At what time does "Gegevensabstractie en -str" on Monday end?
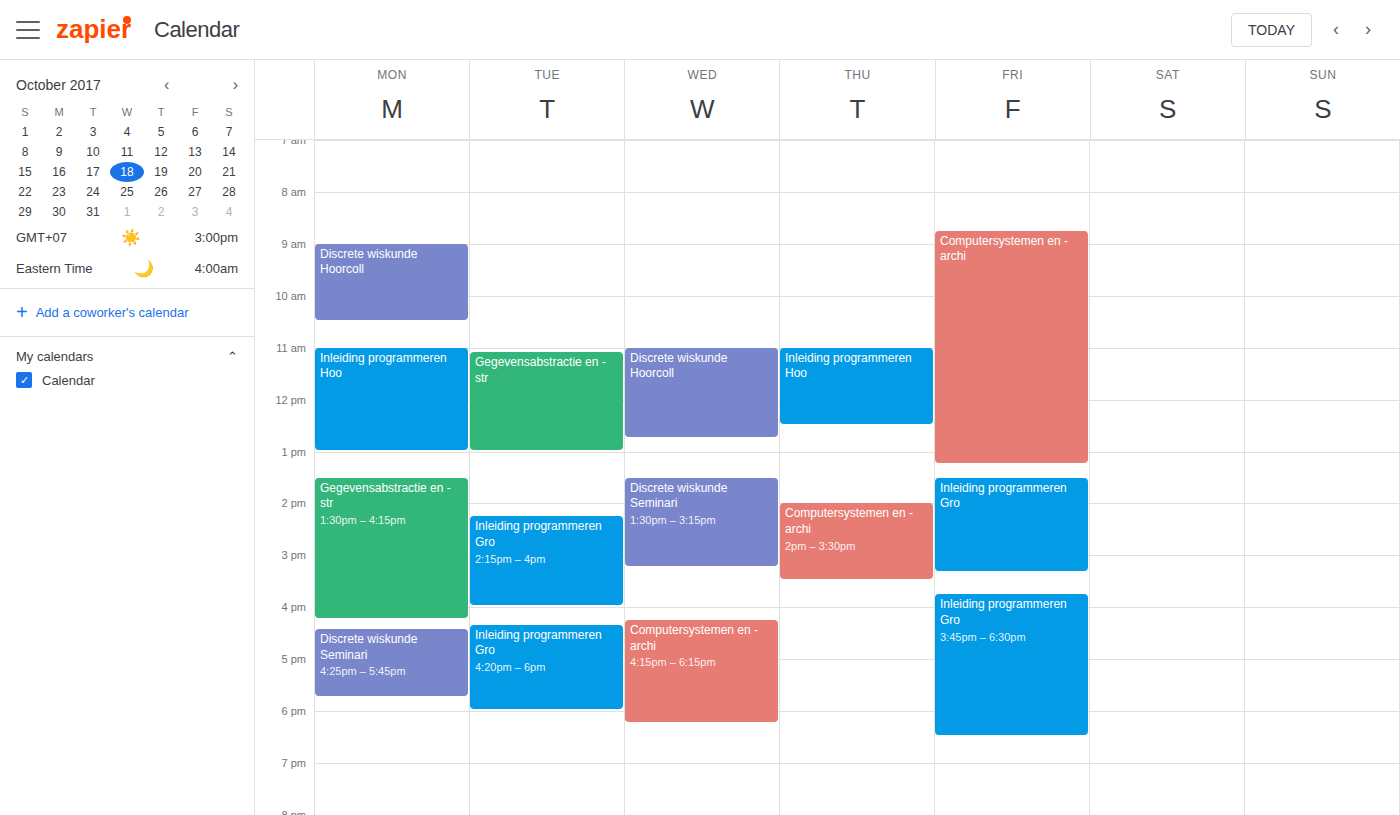
16:15